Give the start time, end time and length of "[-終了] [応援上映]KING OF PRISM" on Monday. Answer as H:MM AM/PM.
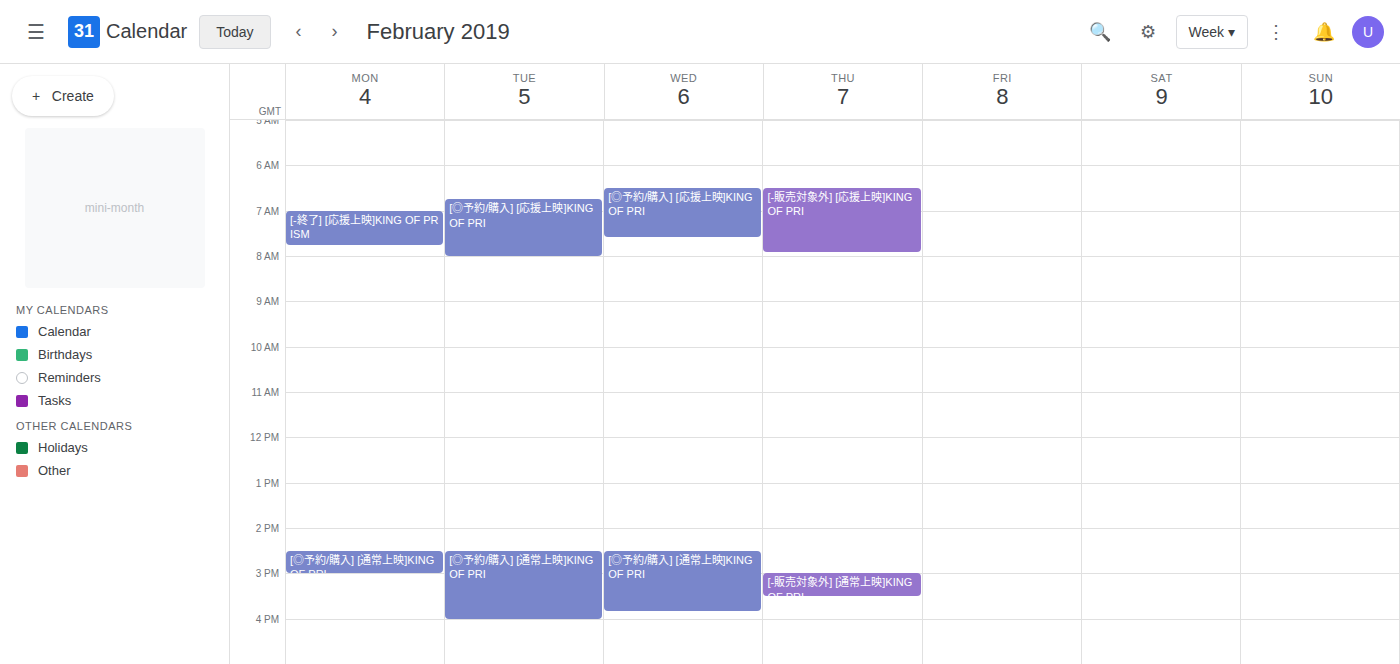
7:00 AM to 7:45 AM, 45 minutes